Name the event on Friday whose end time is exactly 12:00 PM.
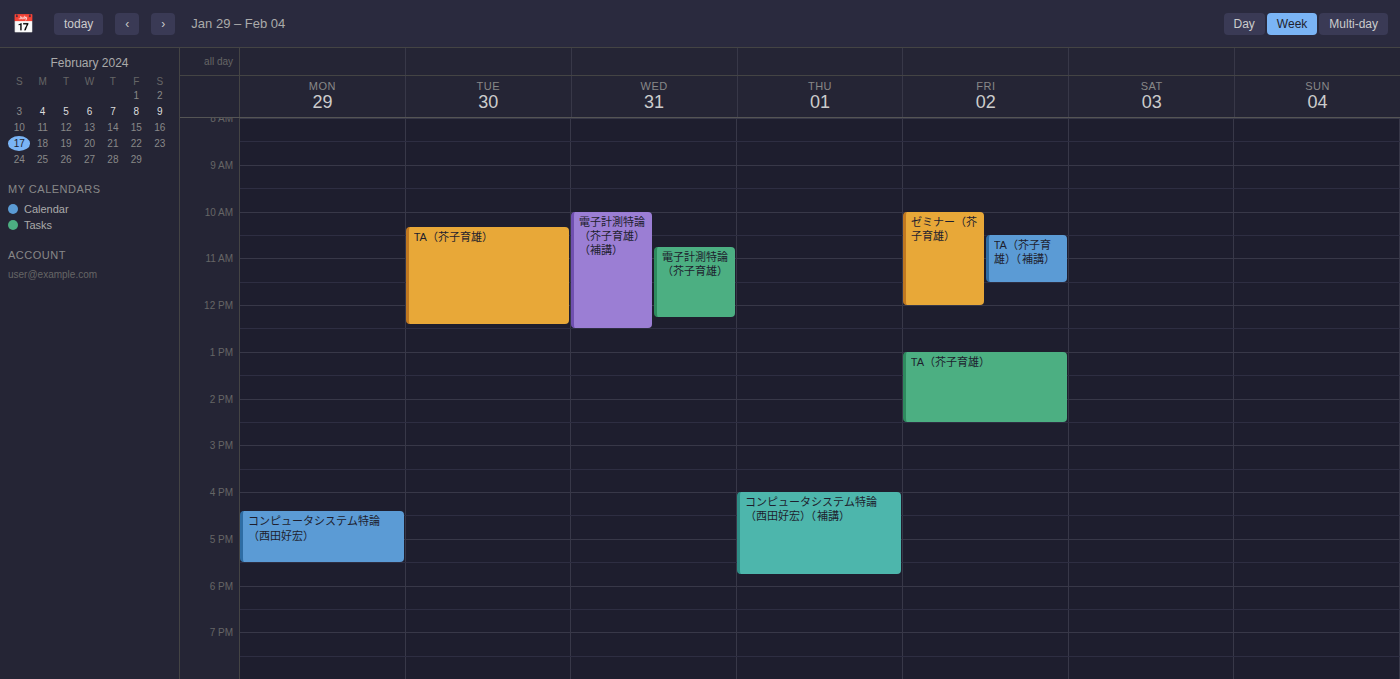
"ゼミナー（芥子育雄）"